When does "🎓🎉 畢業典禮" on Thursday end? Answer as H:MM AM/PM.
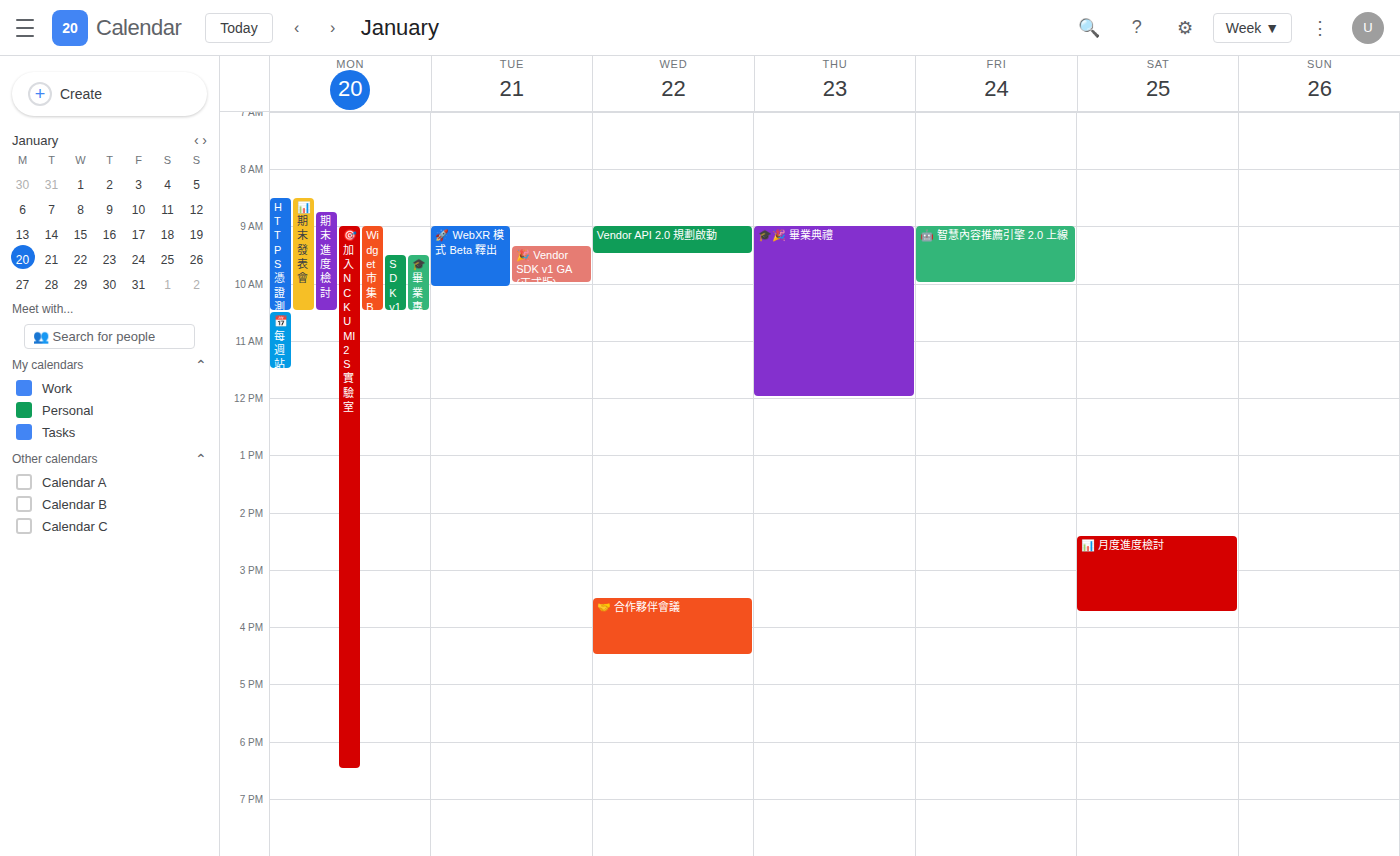
12:00 PM